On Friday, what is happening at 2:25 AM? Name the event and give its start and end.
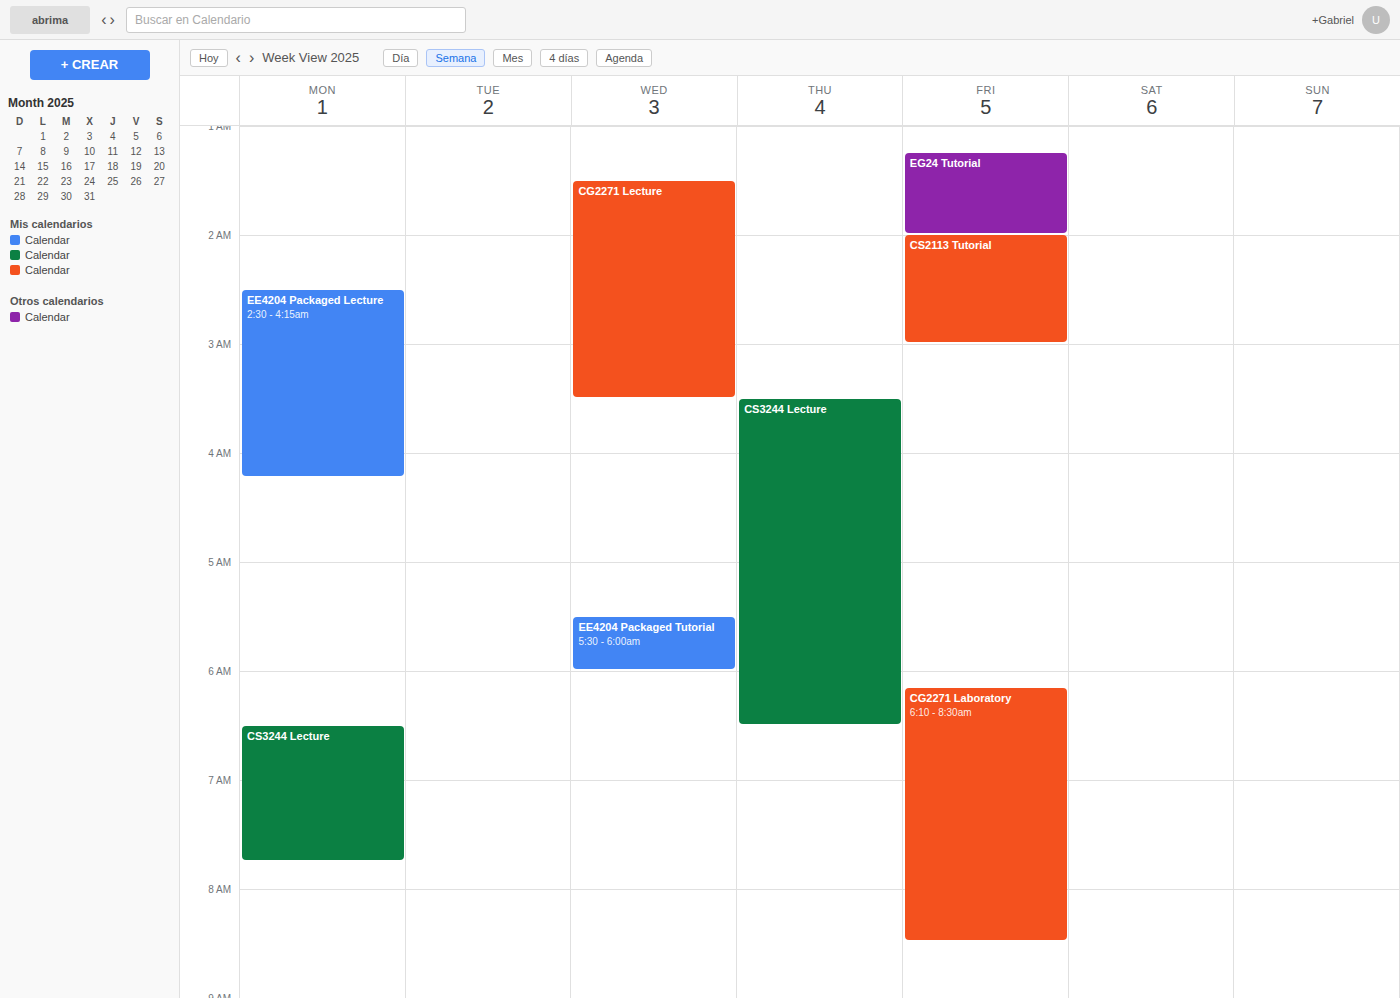
"CS2113 Tutorial", 2:00 AM to 3:00 AM